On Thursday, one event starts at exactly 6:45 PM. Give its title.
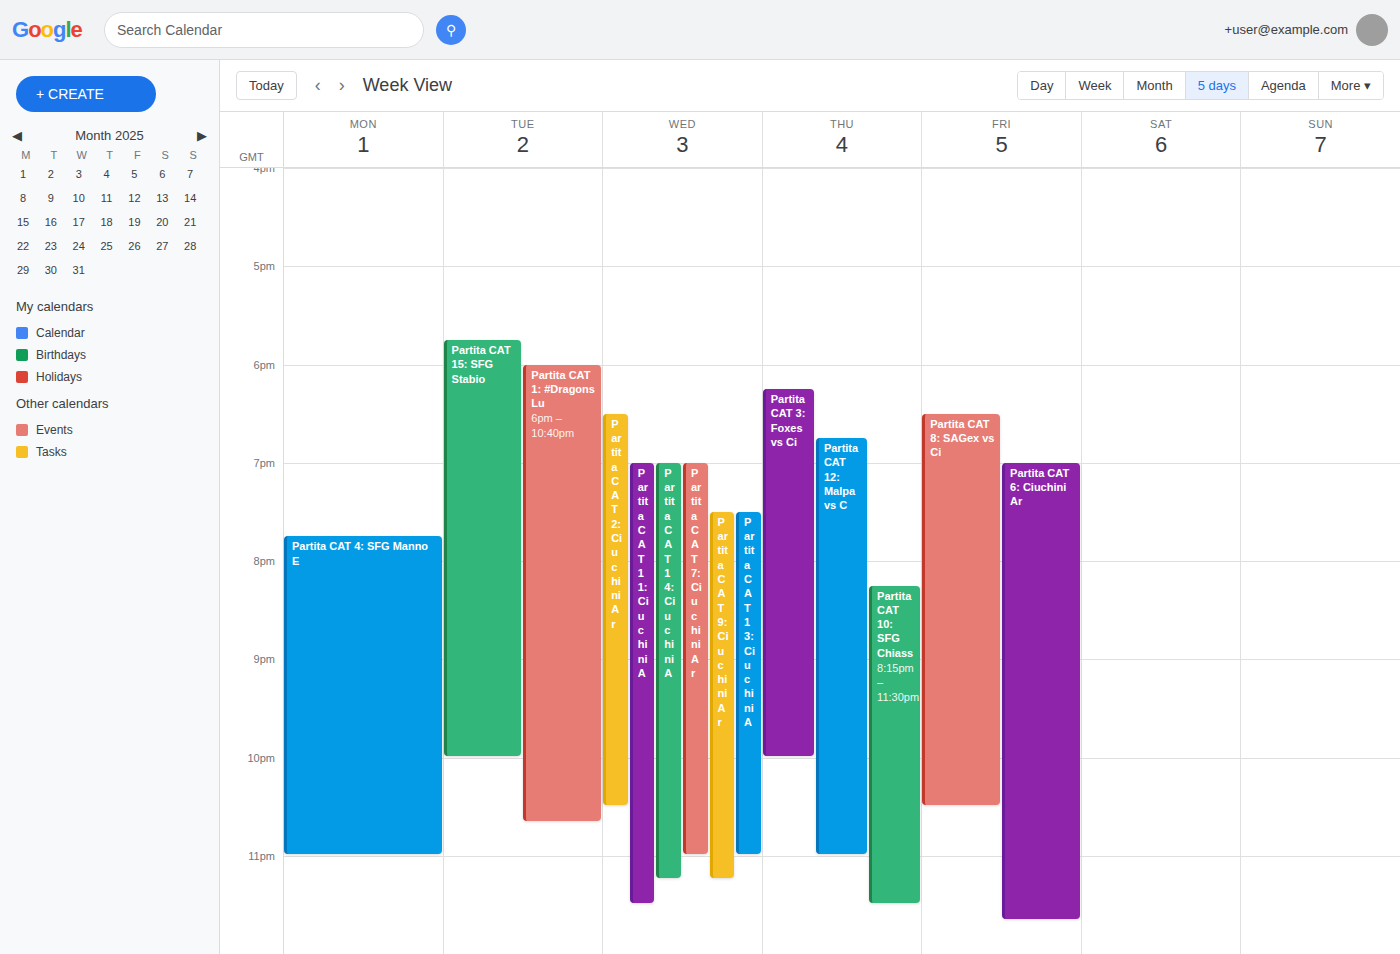
"Partita CAT 12: Malpa vs C"